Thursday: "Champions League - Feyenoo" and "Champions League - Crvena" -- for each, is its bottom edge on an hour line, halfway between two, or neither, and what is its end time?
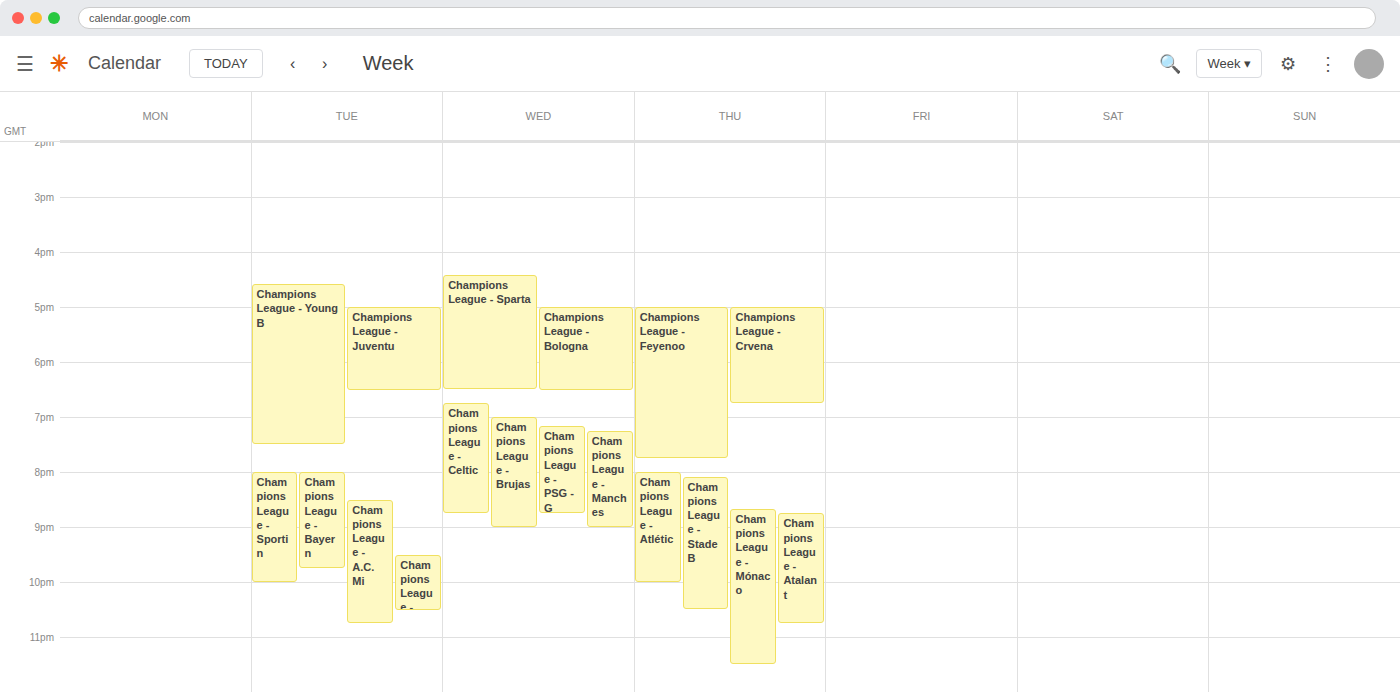
"Champions League - Feyenoo": 7:45 PM, neither: three quarters of the way from the 7 PM line to the 8 PM line. "Champions League - Crvena": 6:45 PM, neither: three quarters of the way from the 6 PM line to the 7 PM line.